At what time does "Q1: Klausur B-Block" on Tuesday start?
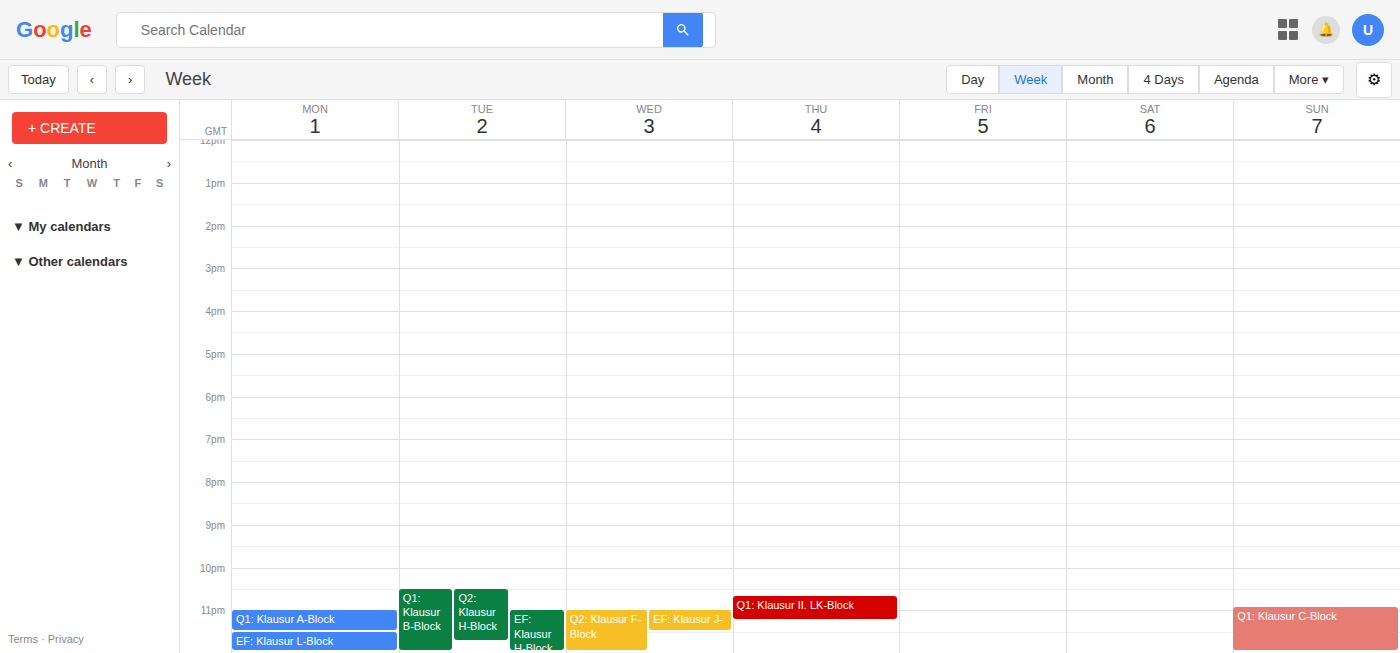
10:30 PM